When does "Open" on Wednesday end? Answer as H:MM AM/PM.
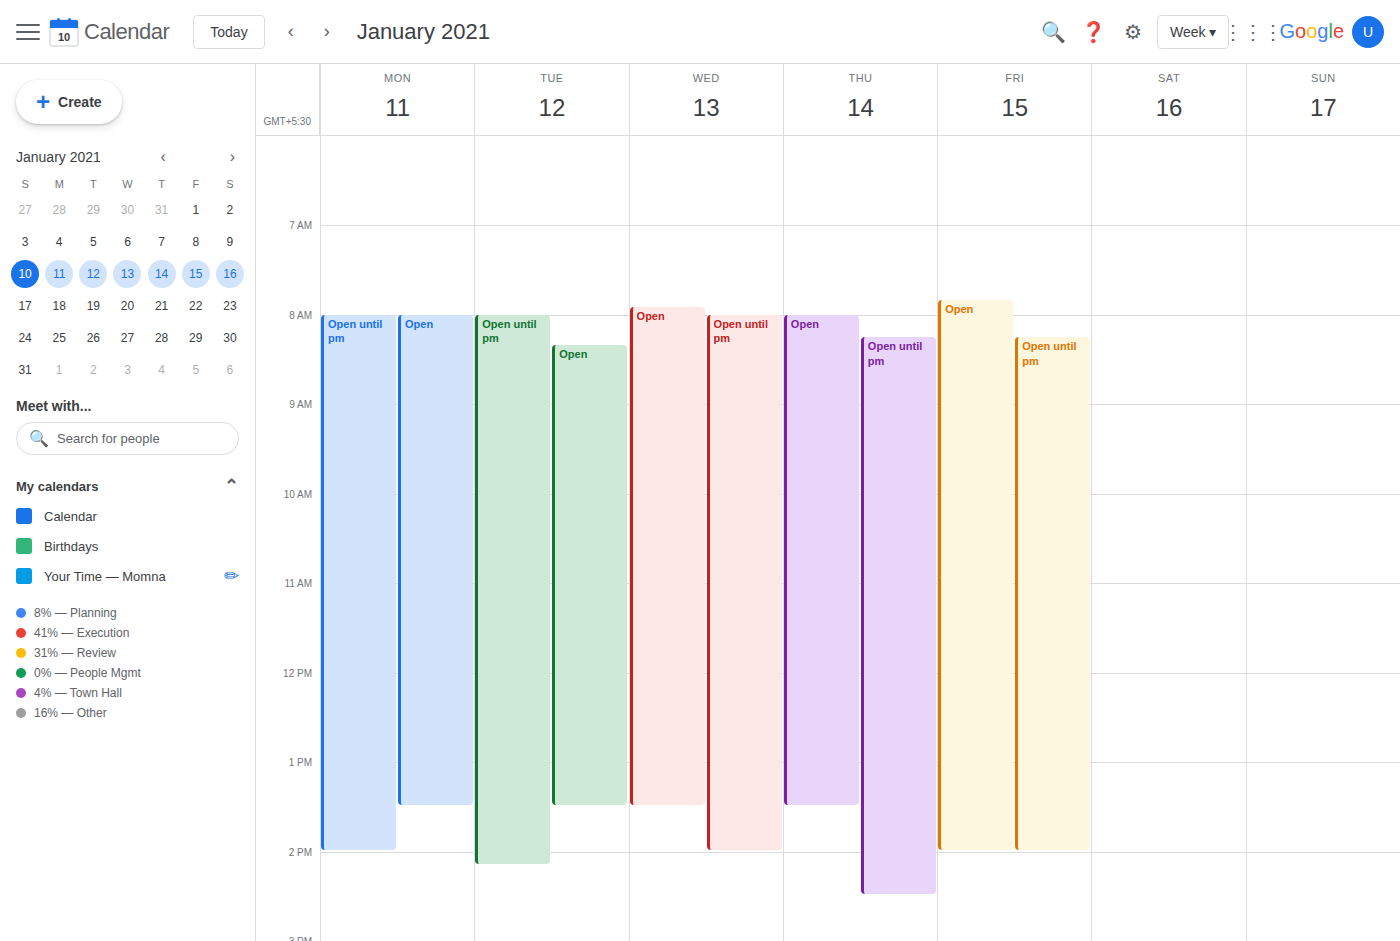
1:30 PM